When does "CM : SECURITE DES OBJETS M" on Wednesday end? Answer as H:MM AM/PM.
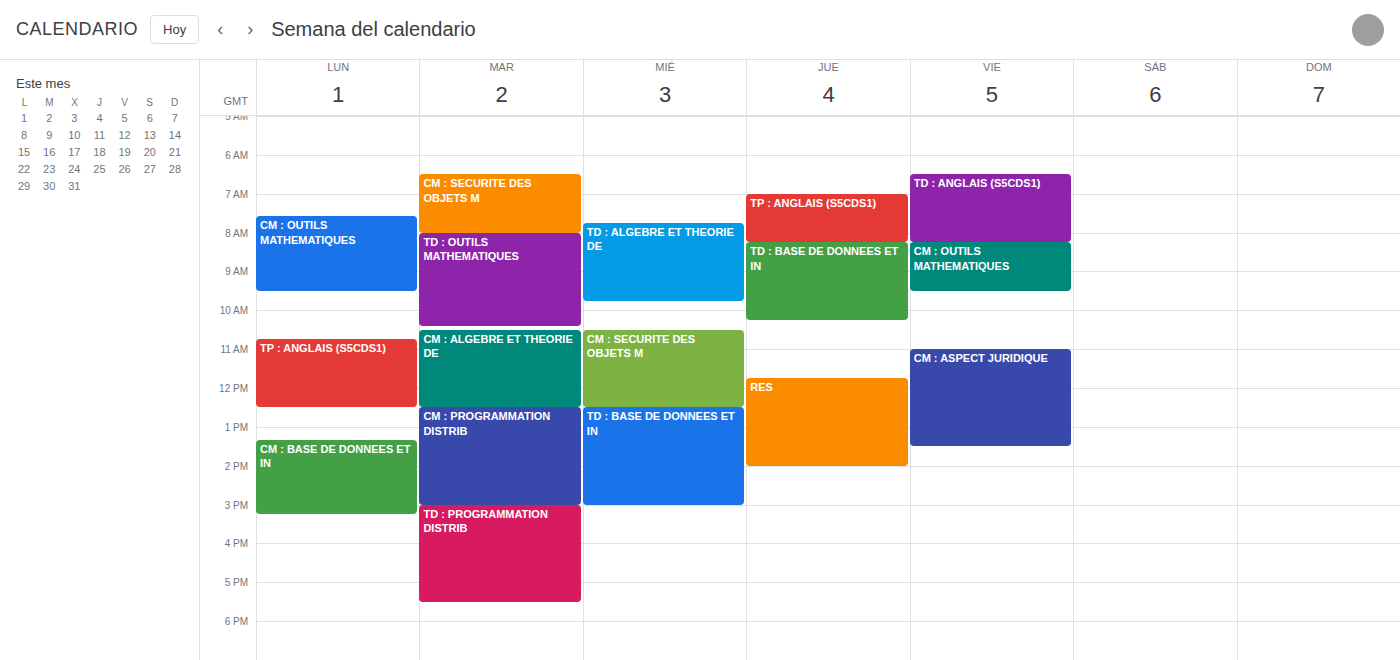
12:30 PM